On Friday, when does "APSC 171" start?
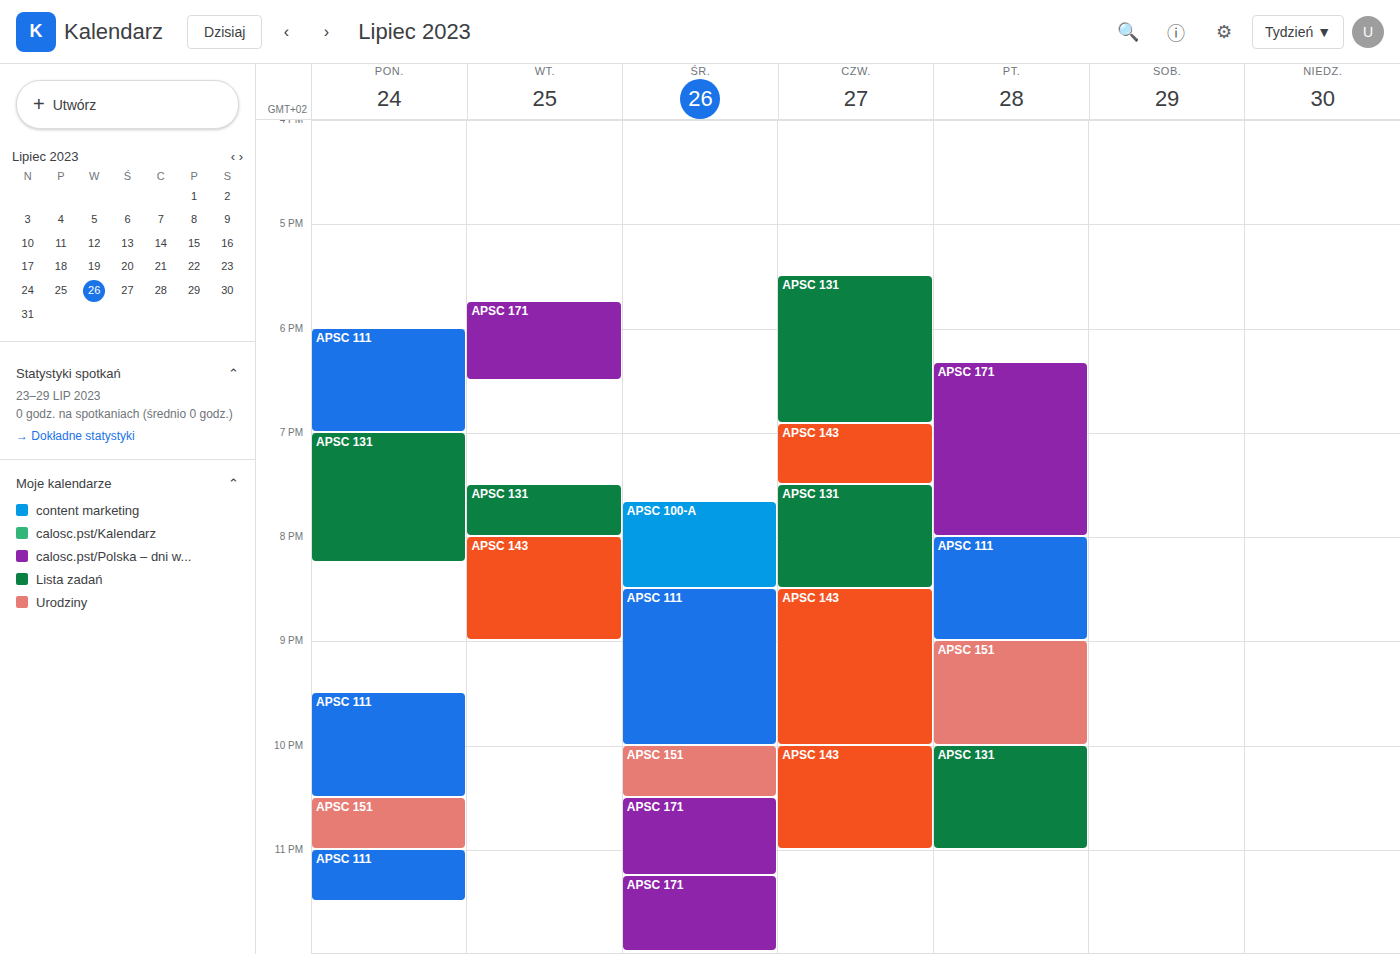
6:20 PM